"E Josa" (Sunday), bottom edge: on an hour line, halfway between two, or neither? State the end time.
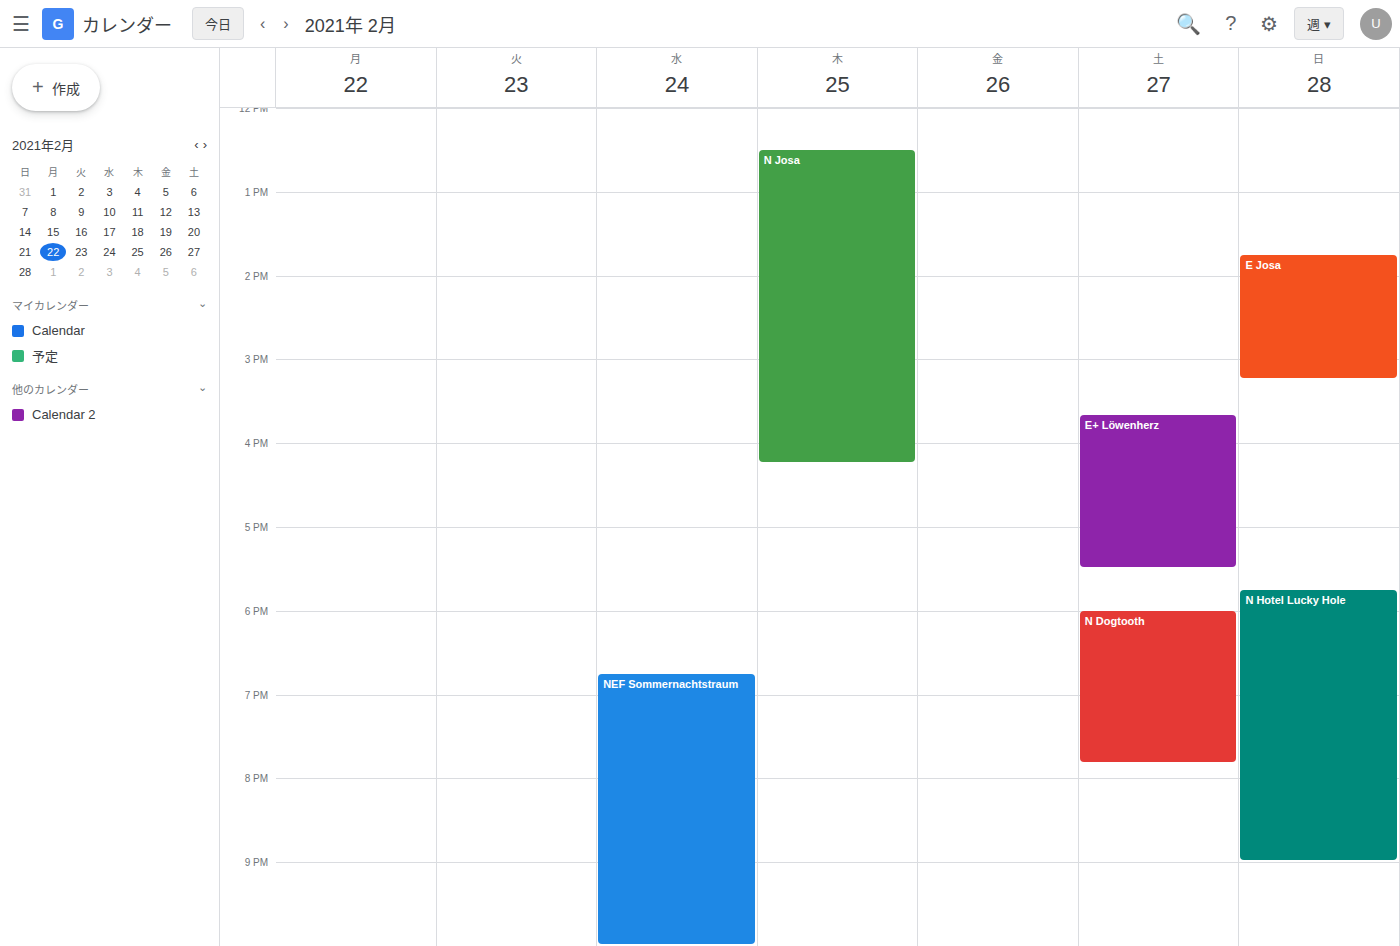
3:15 PM -- neither: a quarter of the way from the 3 PM line to the 4 PM line.